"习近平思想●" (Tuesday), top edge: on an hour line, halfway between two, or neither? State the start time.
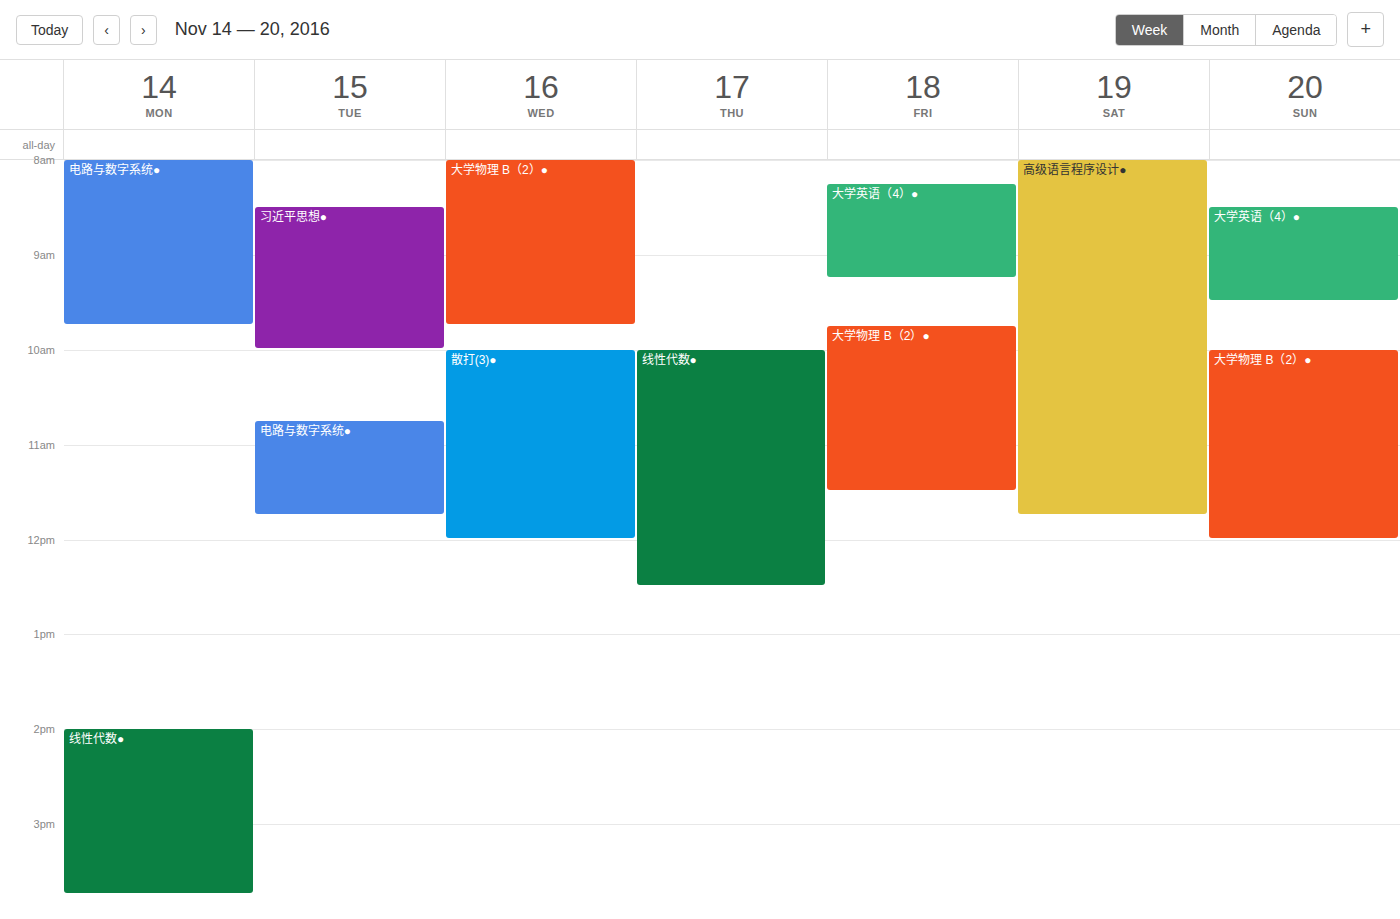
8:30 AM -- halfway between the 8 AM and 9 AM lines.